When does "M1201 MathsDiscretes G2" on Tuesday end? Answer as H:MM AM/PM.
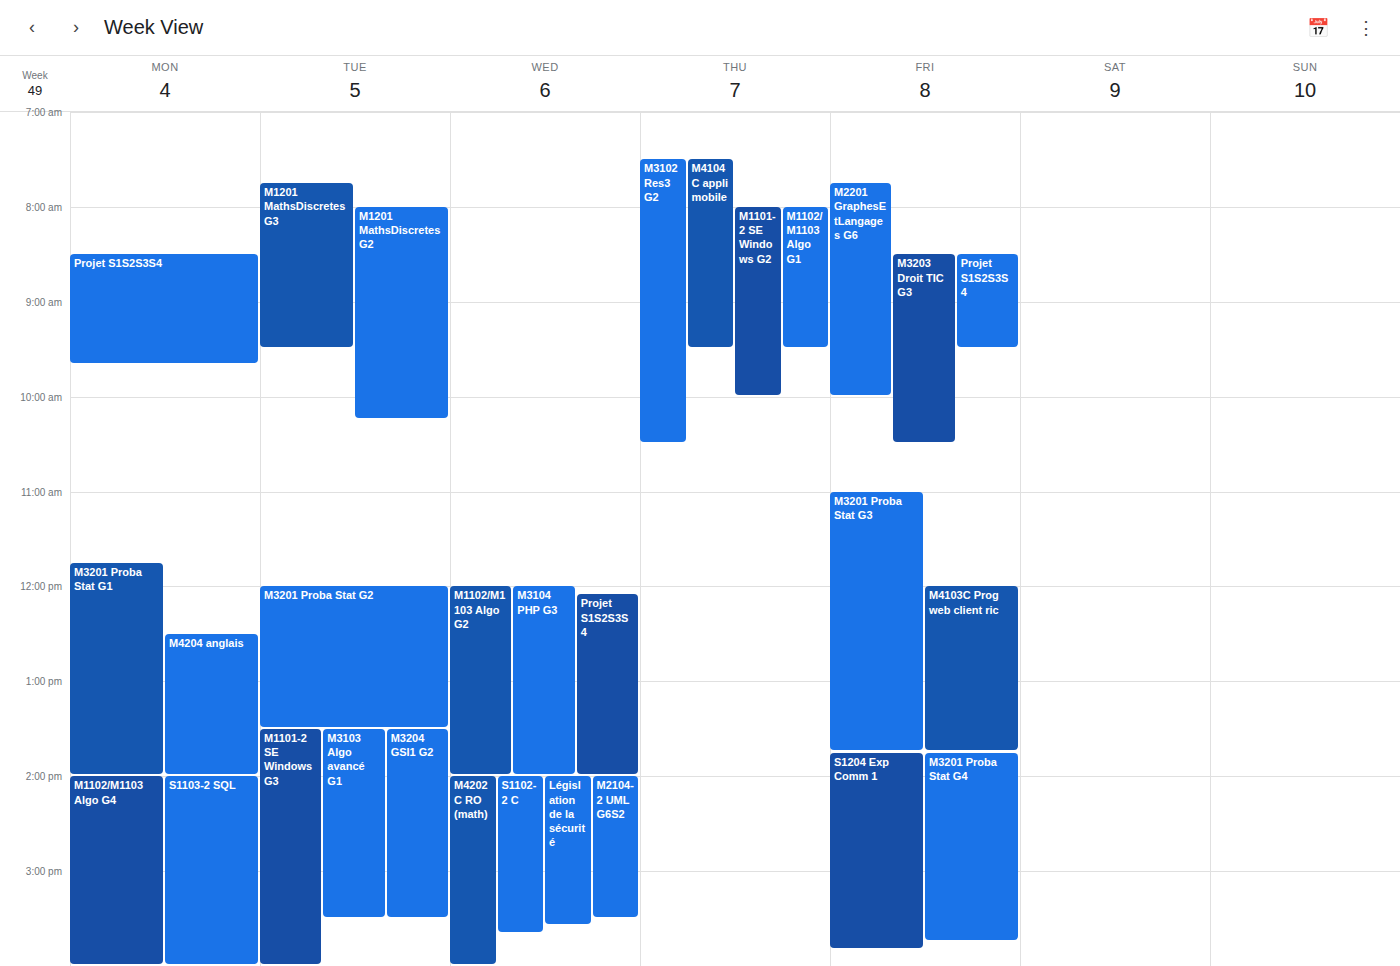
10:15 AM